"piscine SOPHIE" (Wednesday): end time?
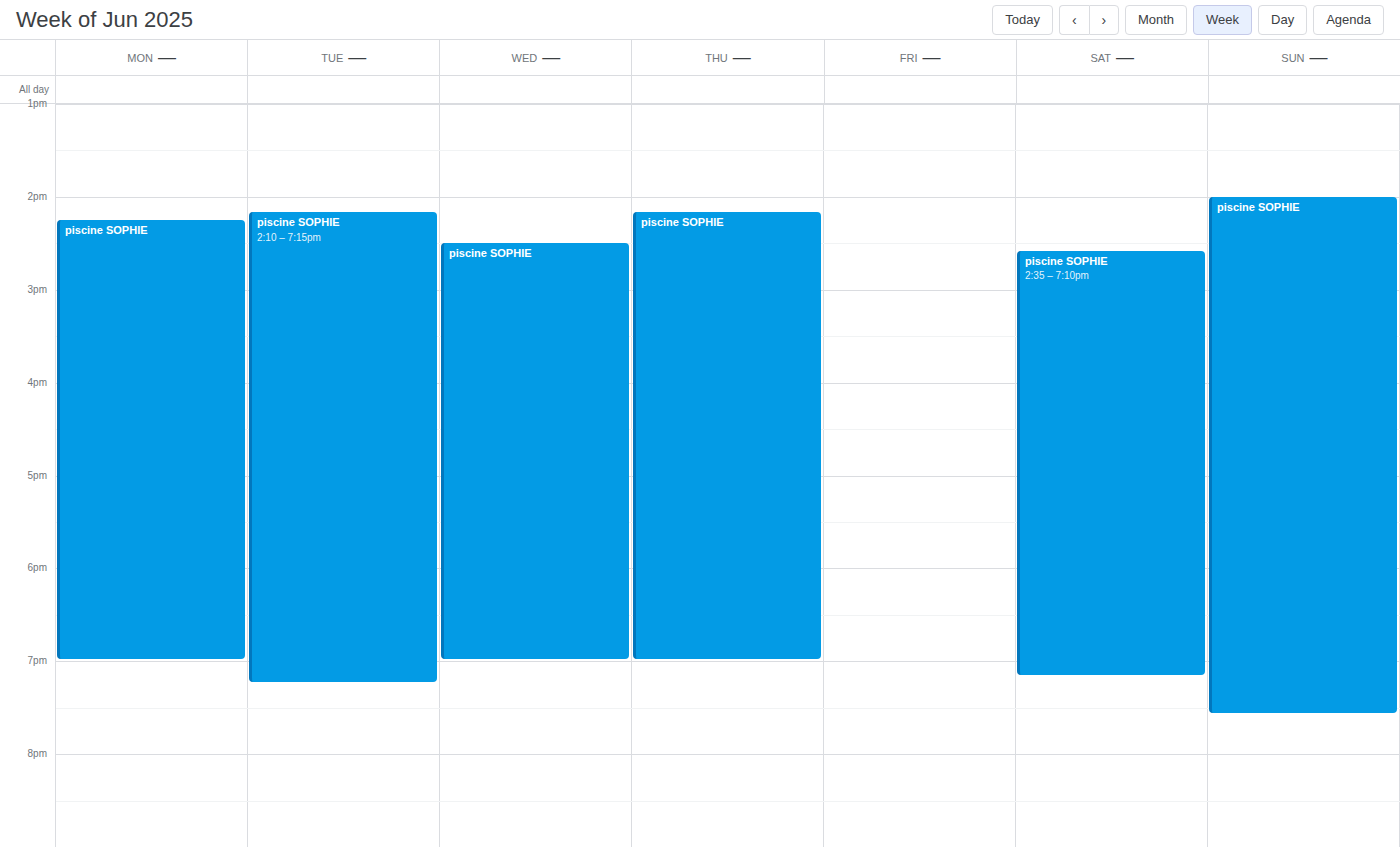
19:00